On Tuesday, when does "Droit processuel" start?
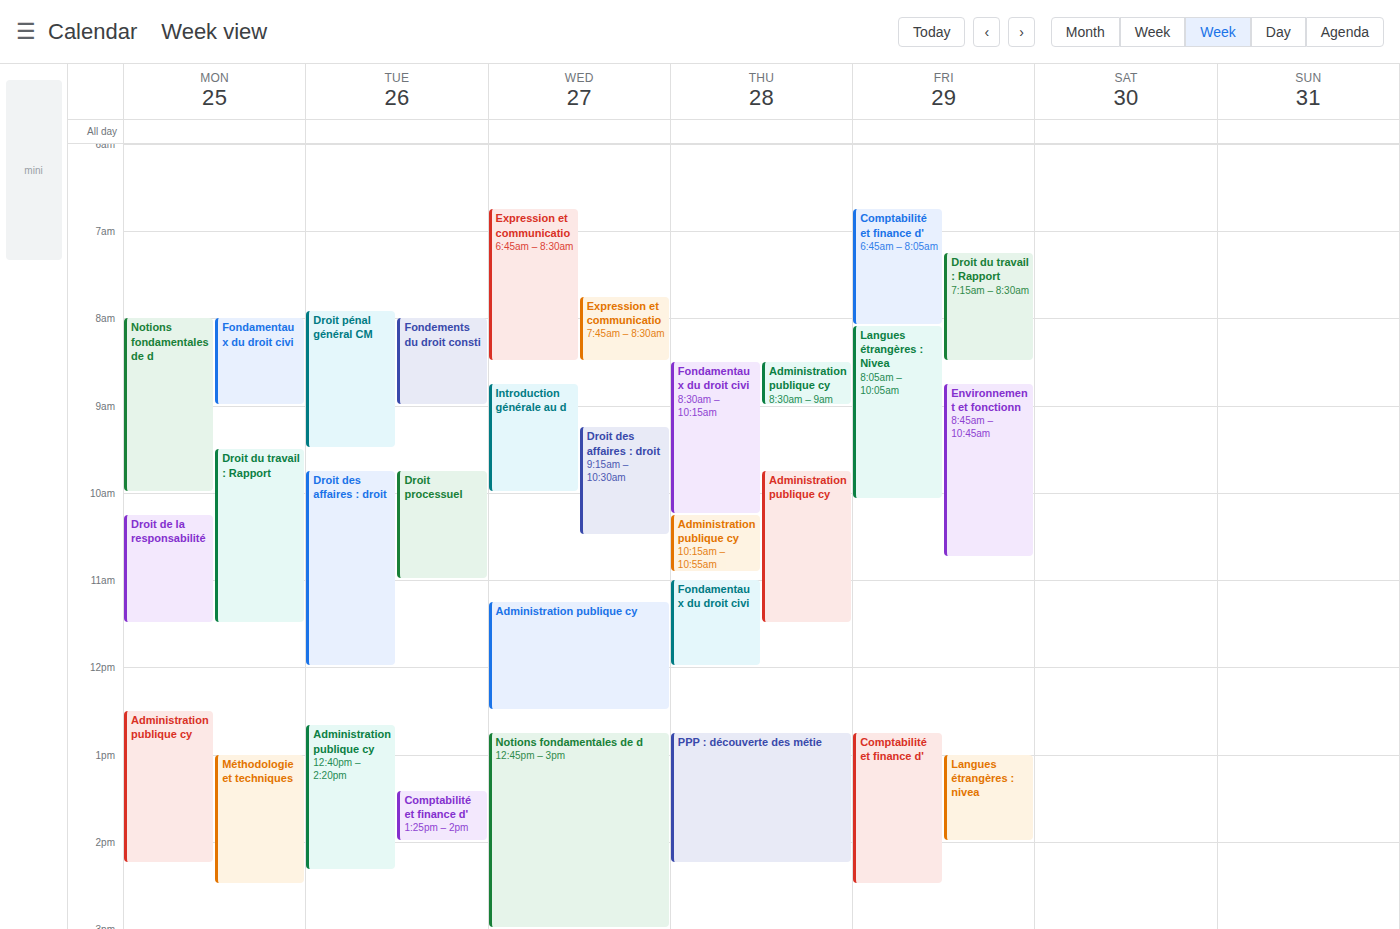
9:45 AM